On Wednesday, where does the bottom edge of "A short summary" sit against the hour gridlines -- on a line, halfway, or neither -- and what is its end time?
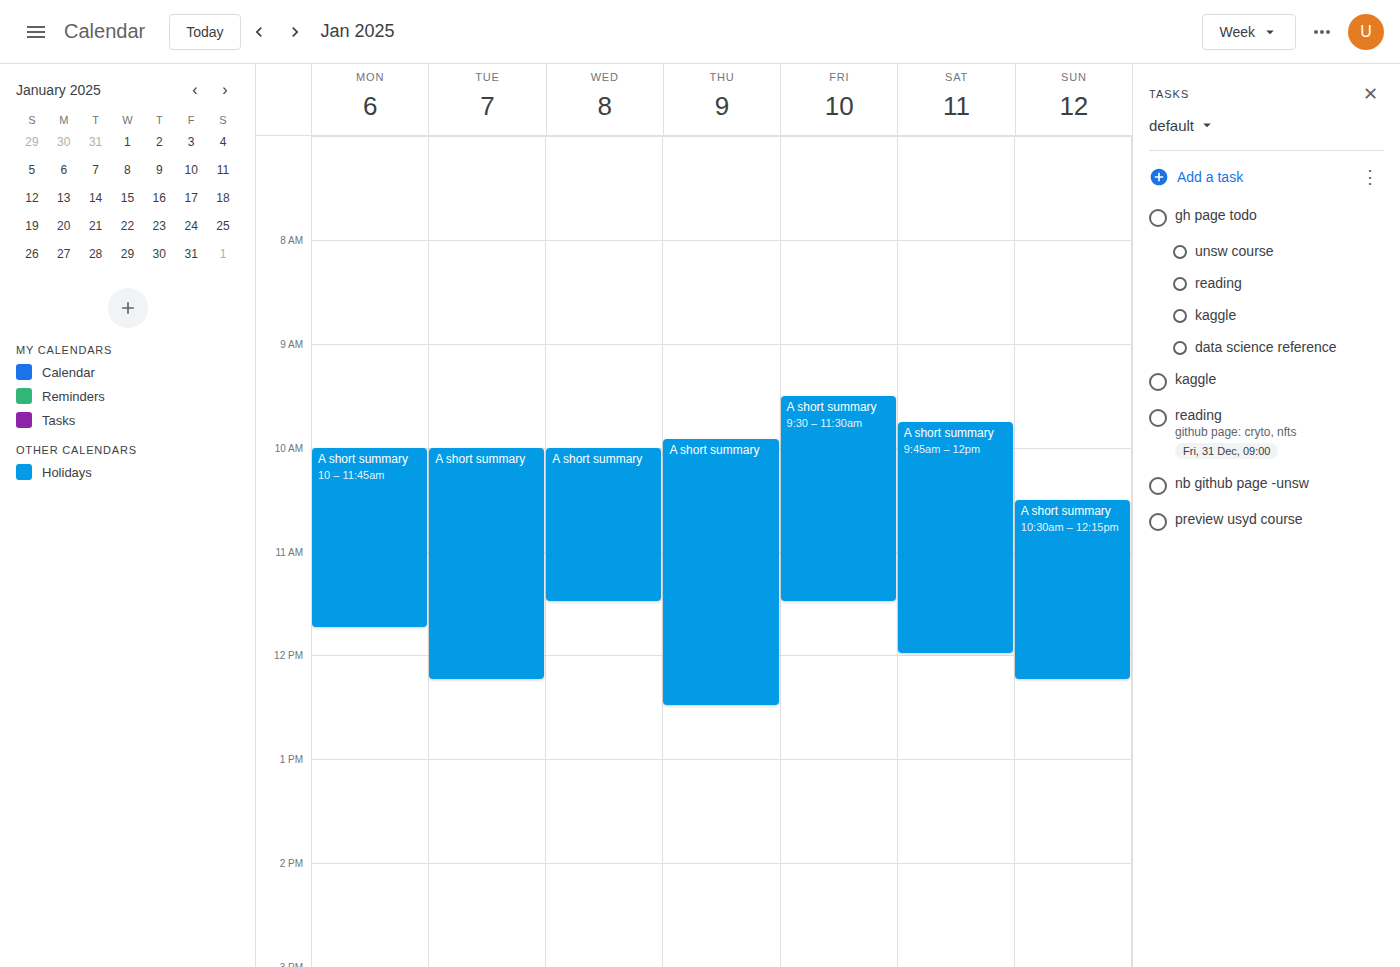
11:30 AM -- halfway between the 11 AM and 12 PM lines.